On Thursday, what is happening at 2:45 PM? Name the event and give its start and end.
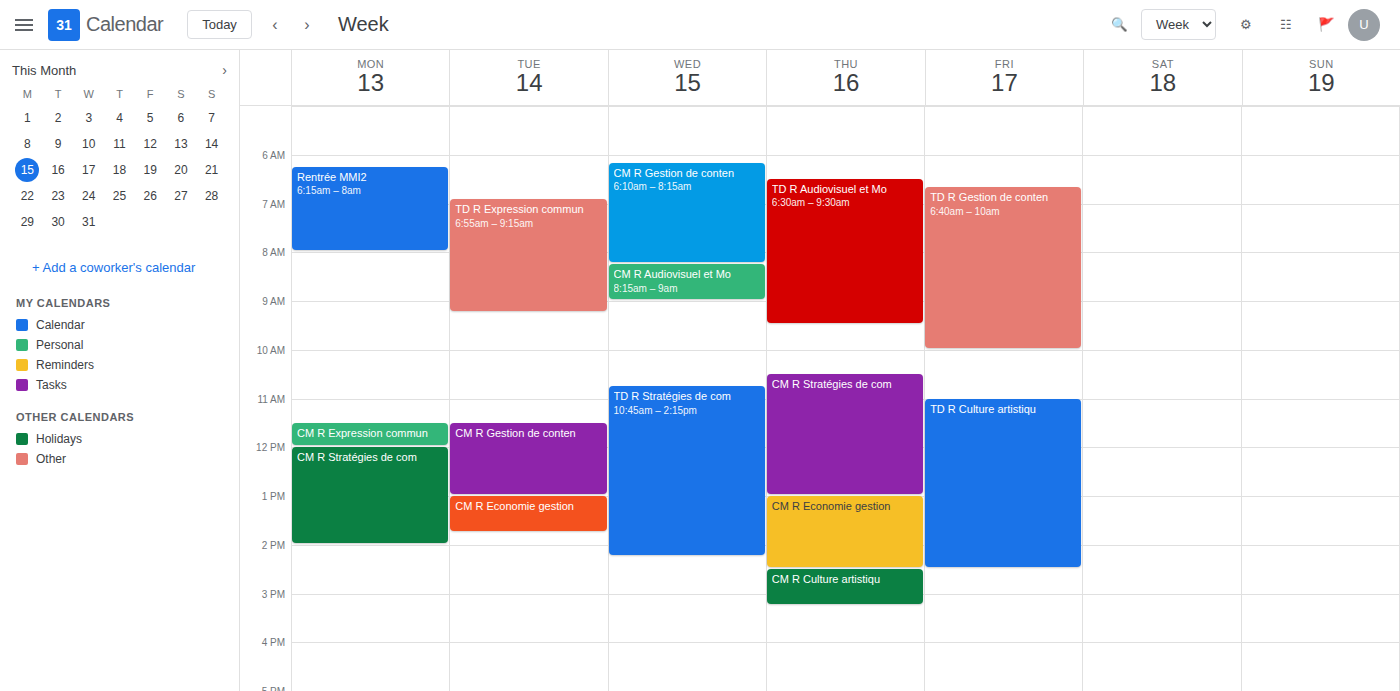
"CM R Culture artistiqu", 2:30 PM to 3:15 PM